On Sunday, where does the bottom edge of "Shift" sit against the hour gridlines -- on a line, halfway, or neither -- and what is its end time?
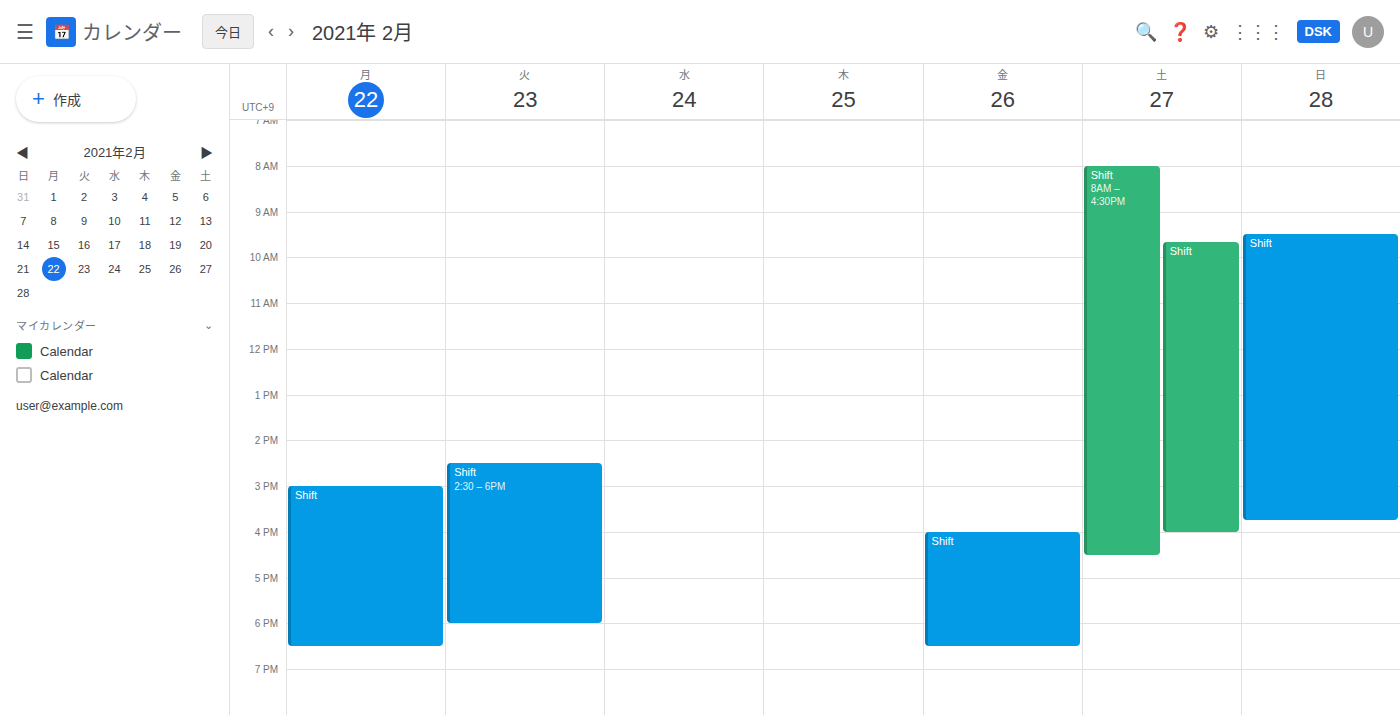
15:45 -- neither: three quarters of the way from the 15:00 line to the 16:00 line.